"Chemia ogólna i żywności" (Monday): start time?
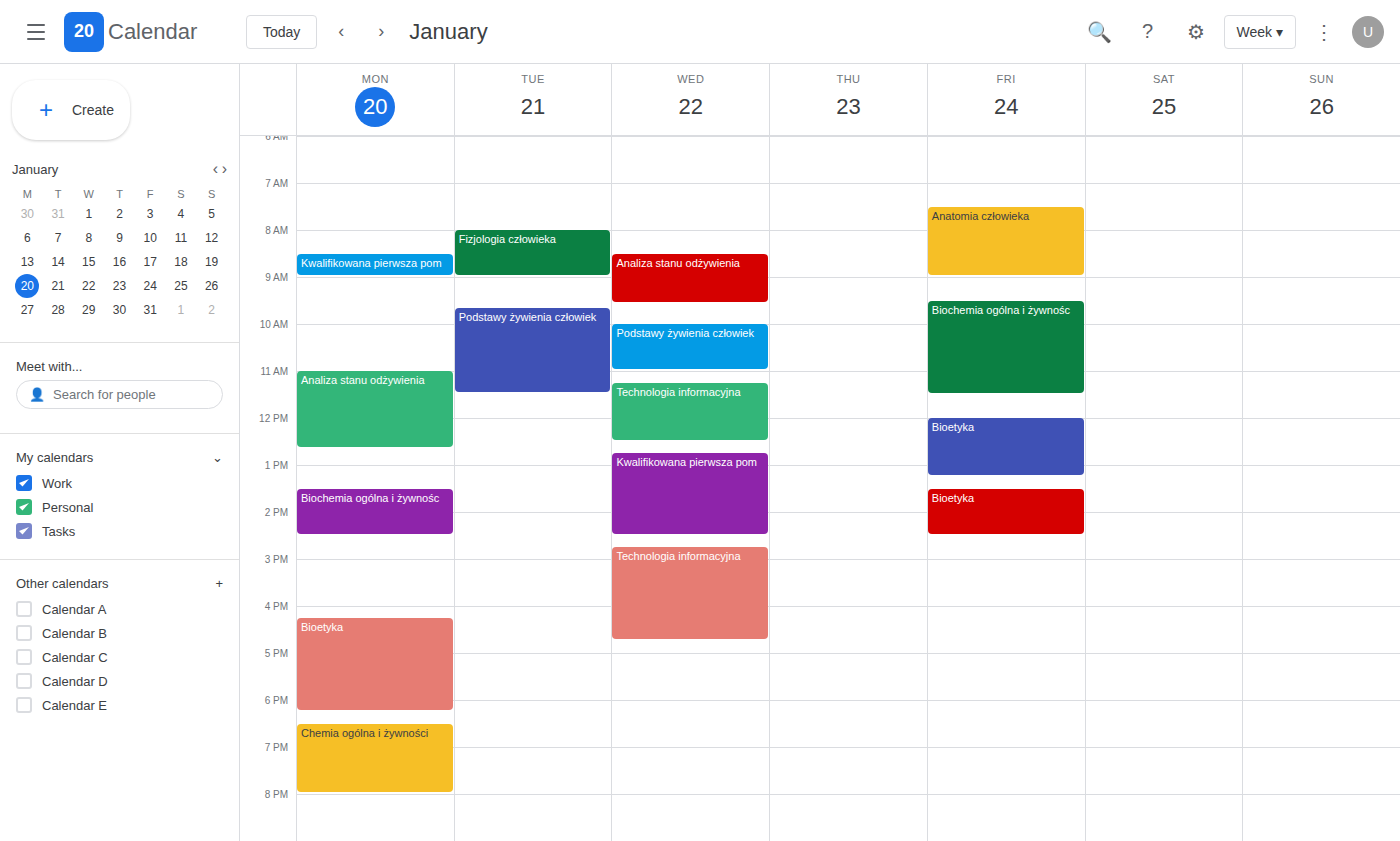
6:30 PM